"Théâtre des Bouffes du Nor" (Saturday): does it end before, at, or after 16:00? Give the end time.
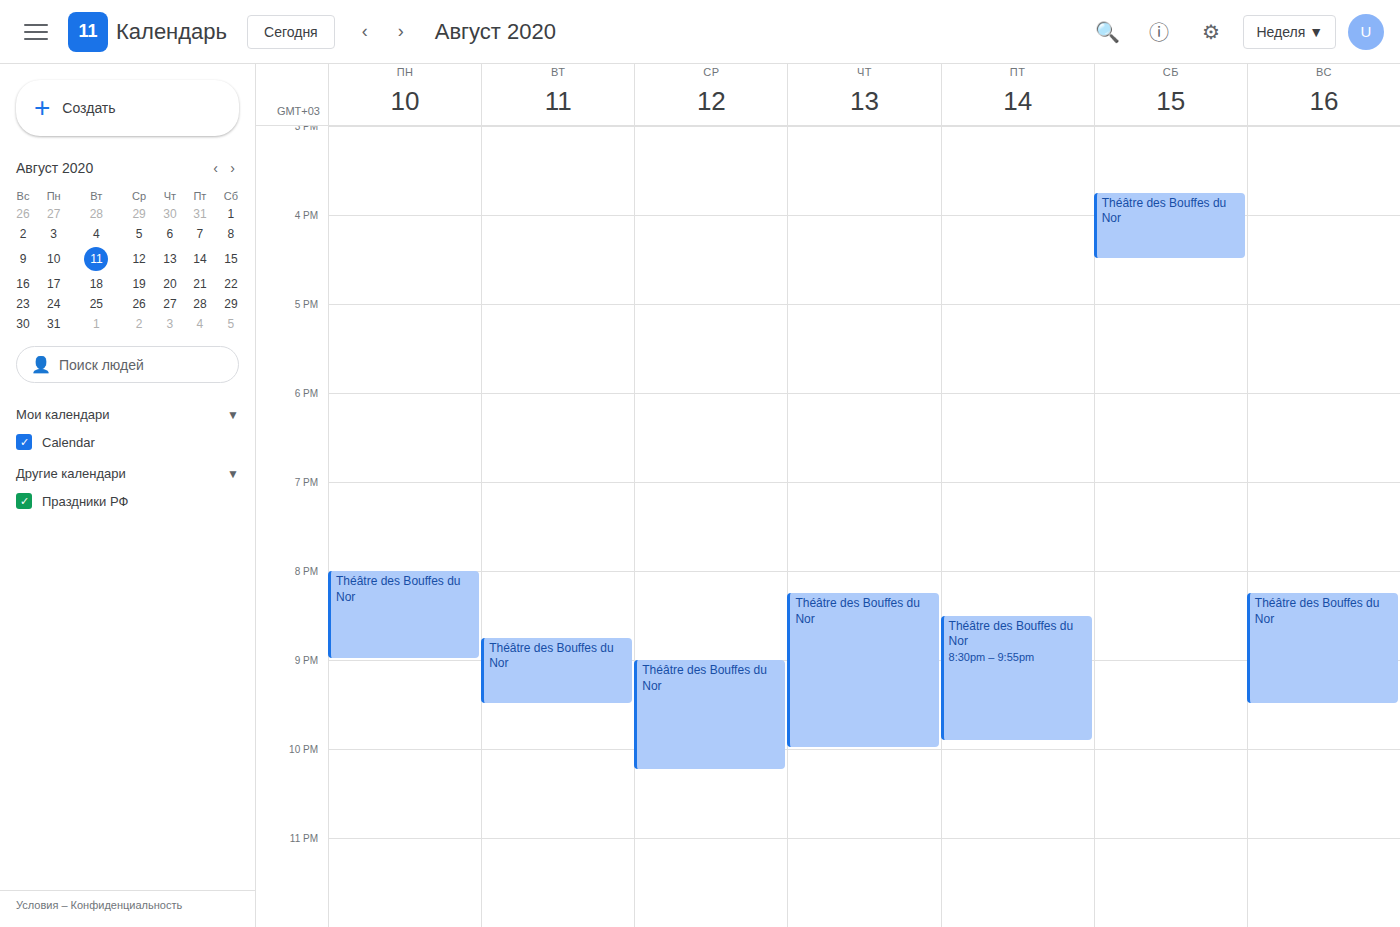
16:30 -- after 16:00, 30 minutes below the 16:00 line.